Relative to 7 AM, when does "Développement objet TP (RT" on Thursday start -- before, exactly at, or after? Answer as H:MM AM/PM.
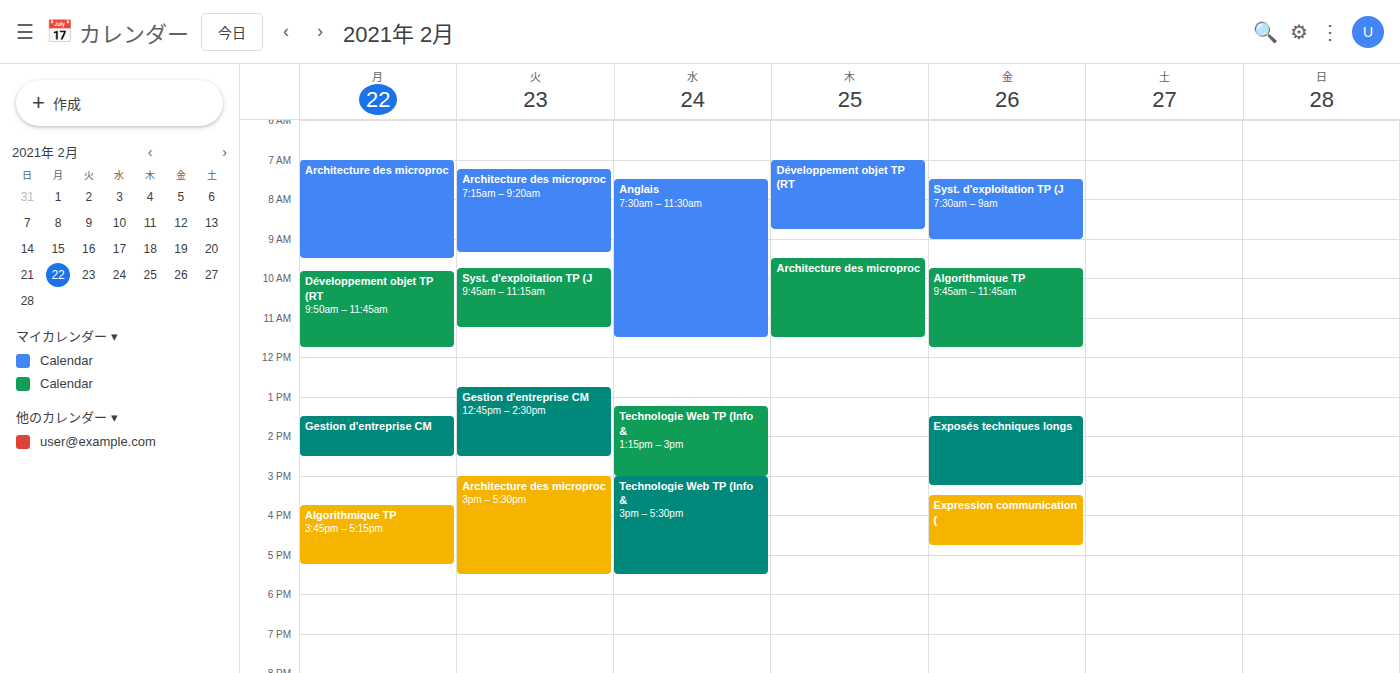
7:00 AM -- exactly at 7 AM, on the 7 AM line.